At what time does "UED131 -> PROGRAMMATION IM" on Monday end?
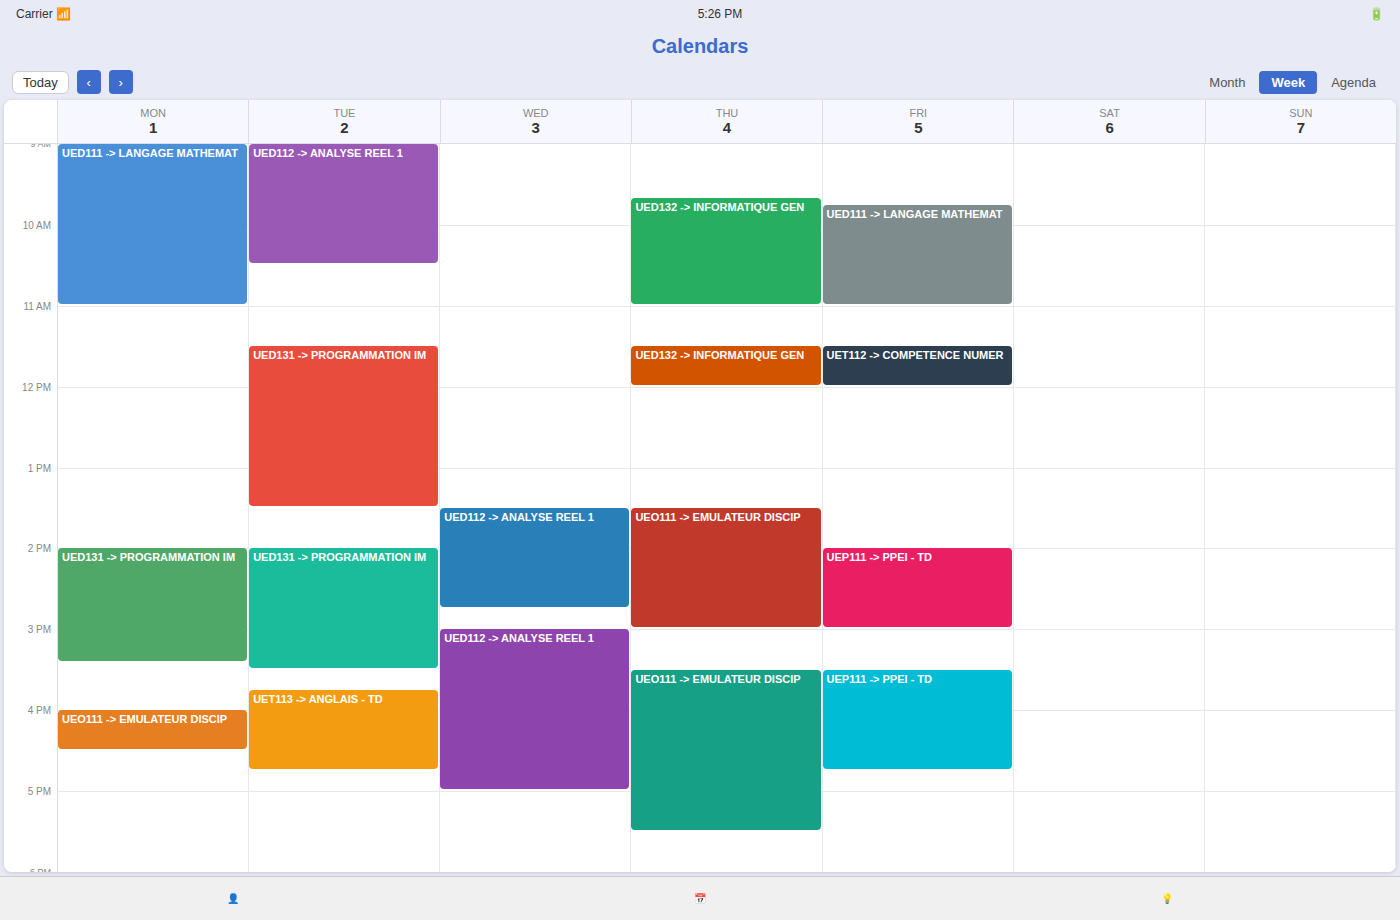
3:25 PM